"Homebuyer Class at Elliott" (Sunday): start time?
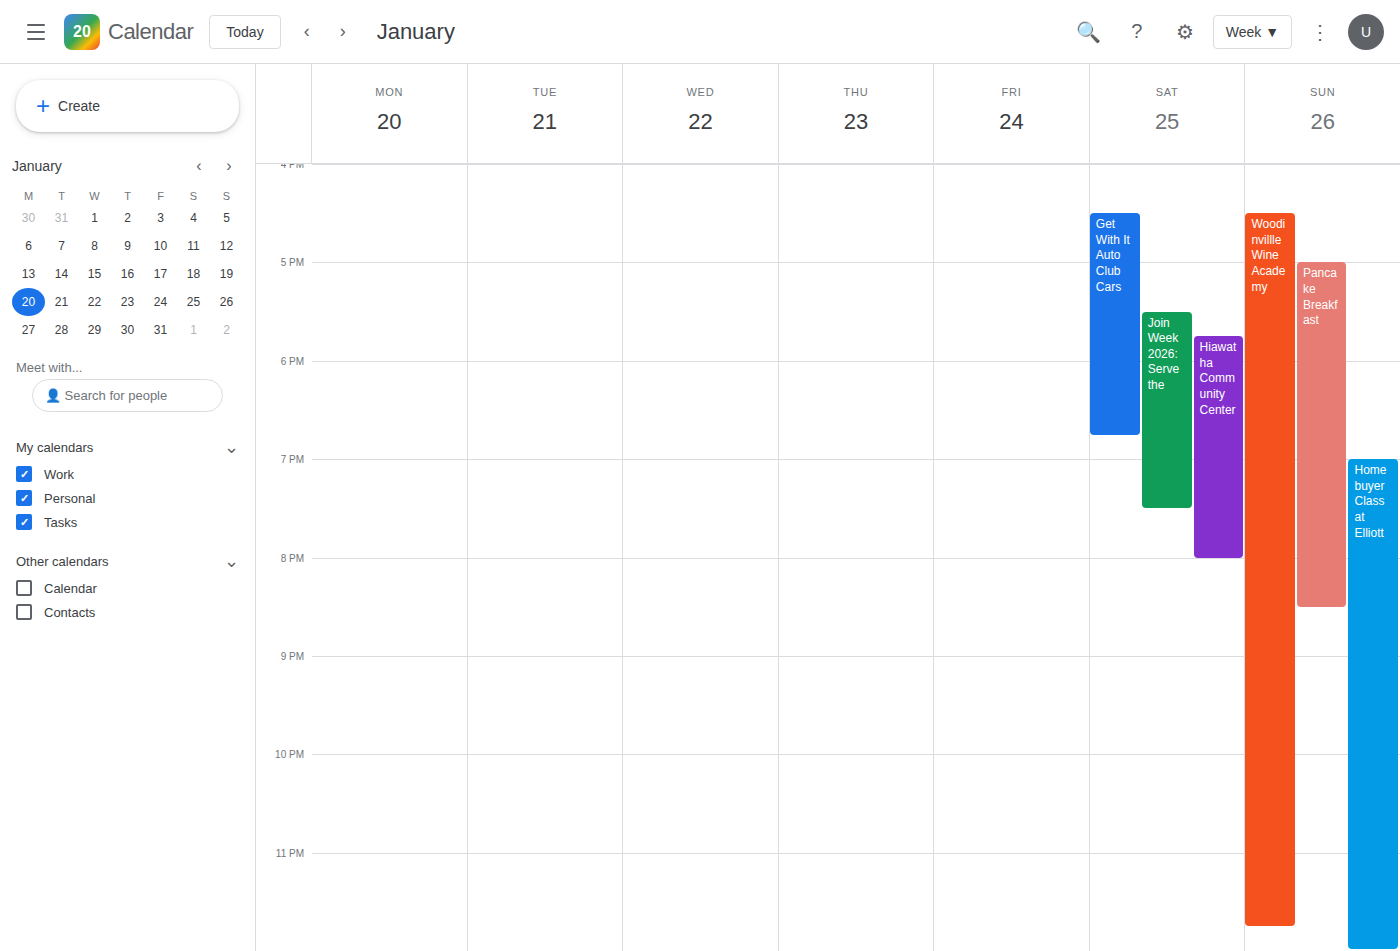
7:00 PM